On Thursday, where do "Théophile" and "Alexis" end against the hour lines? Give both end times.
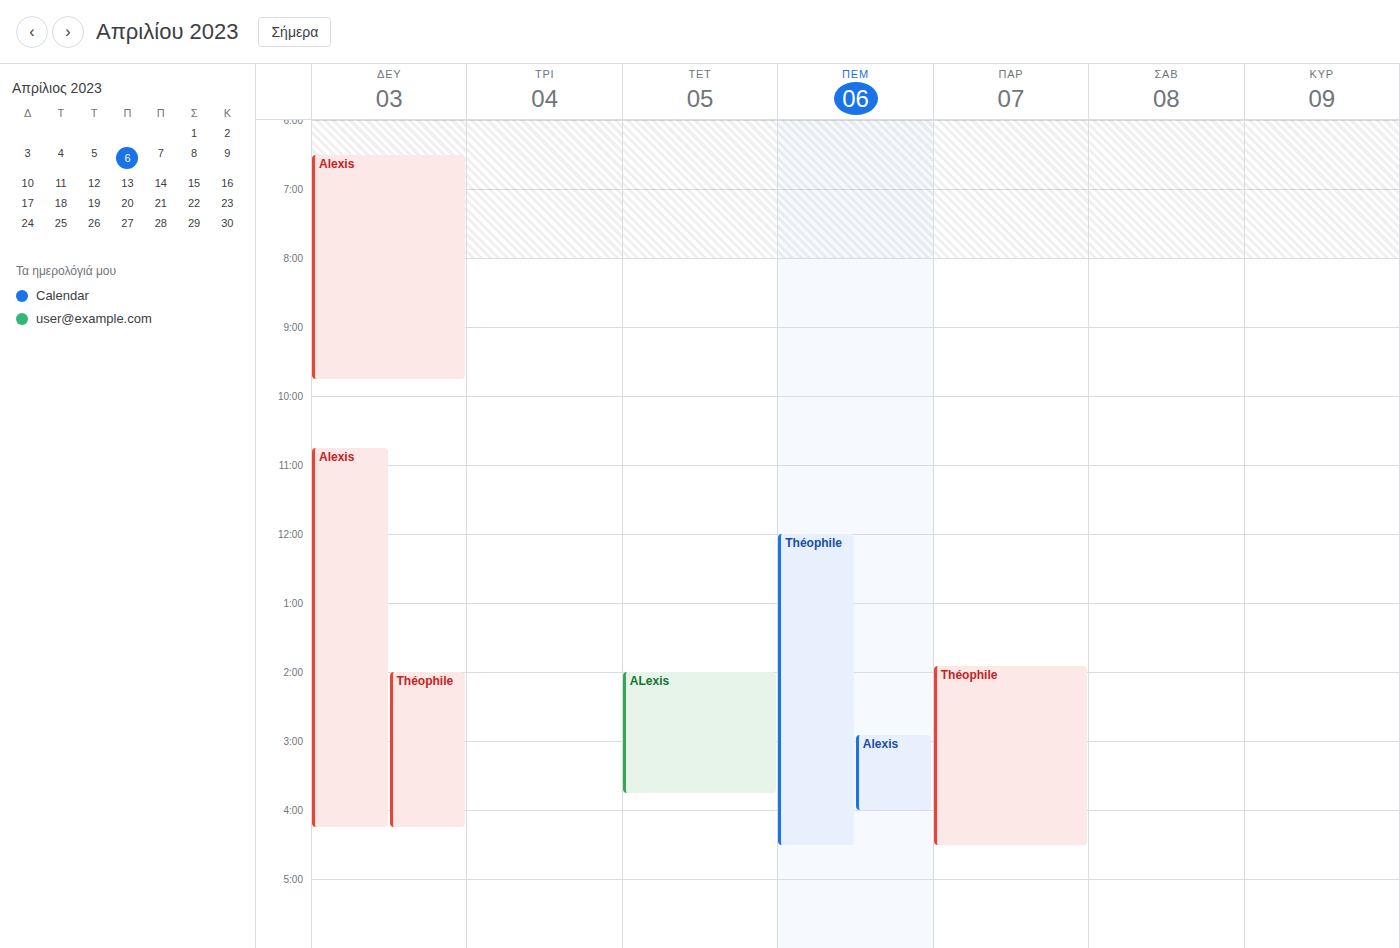
"Théophile": 16:30, halfway between the 16:00 and 17:00 lines. "Alexis": 16:00, exactly on the 16:00 line.